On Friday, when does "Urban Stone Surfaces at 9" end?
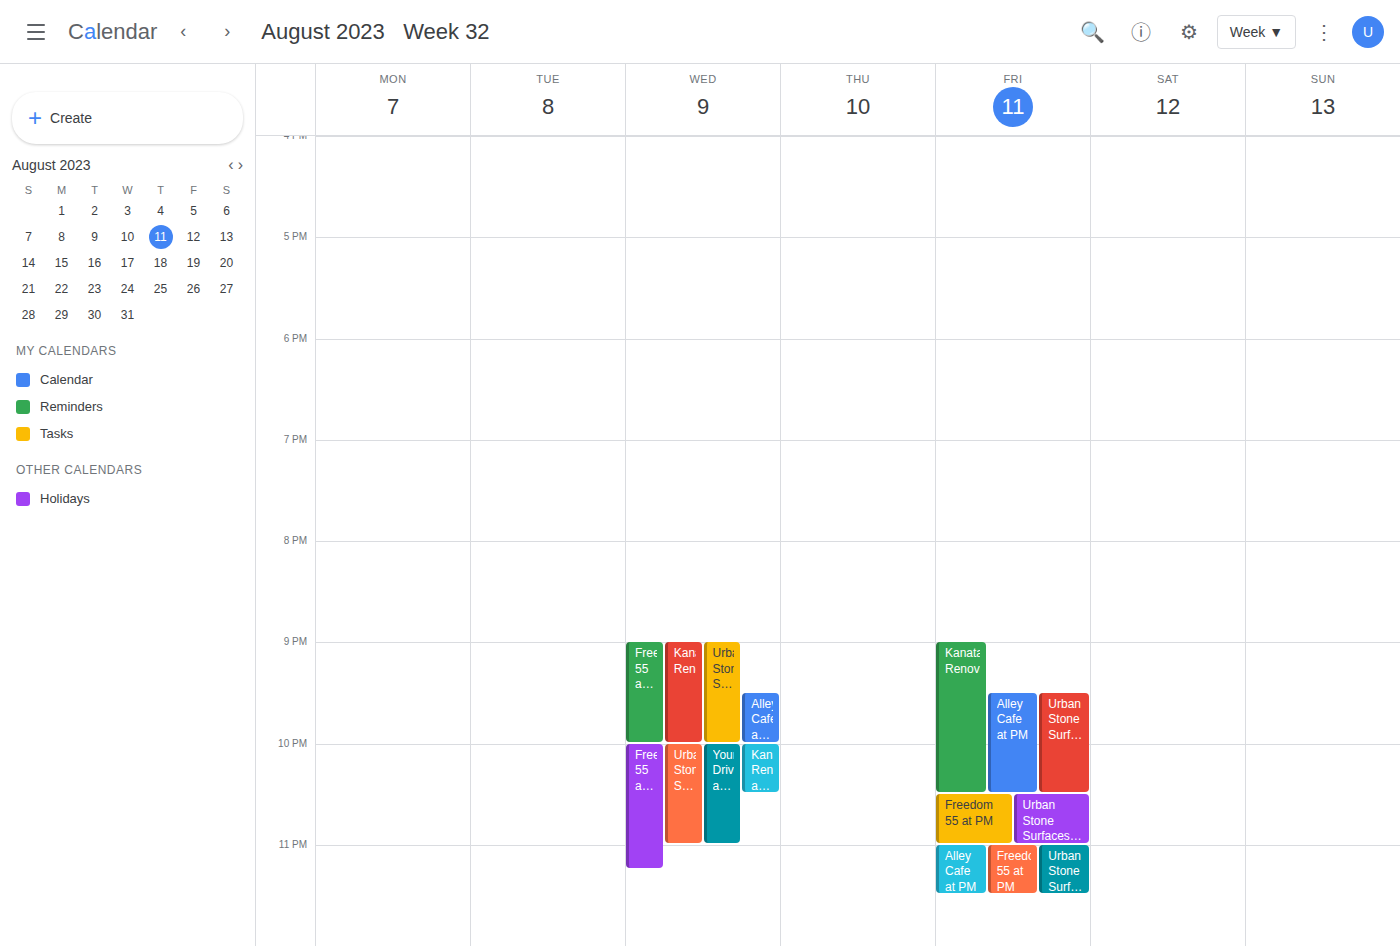
10:30 PM